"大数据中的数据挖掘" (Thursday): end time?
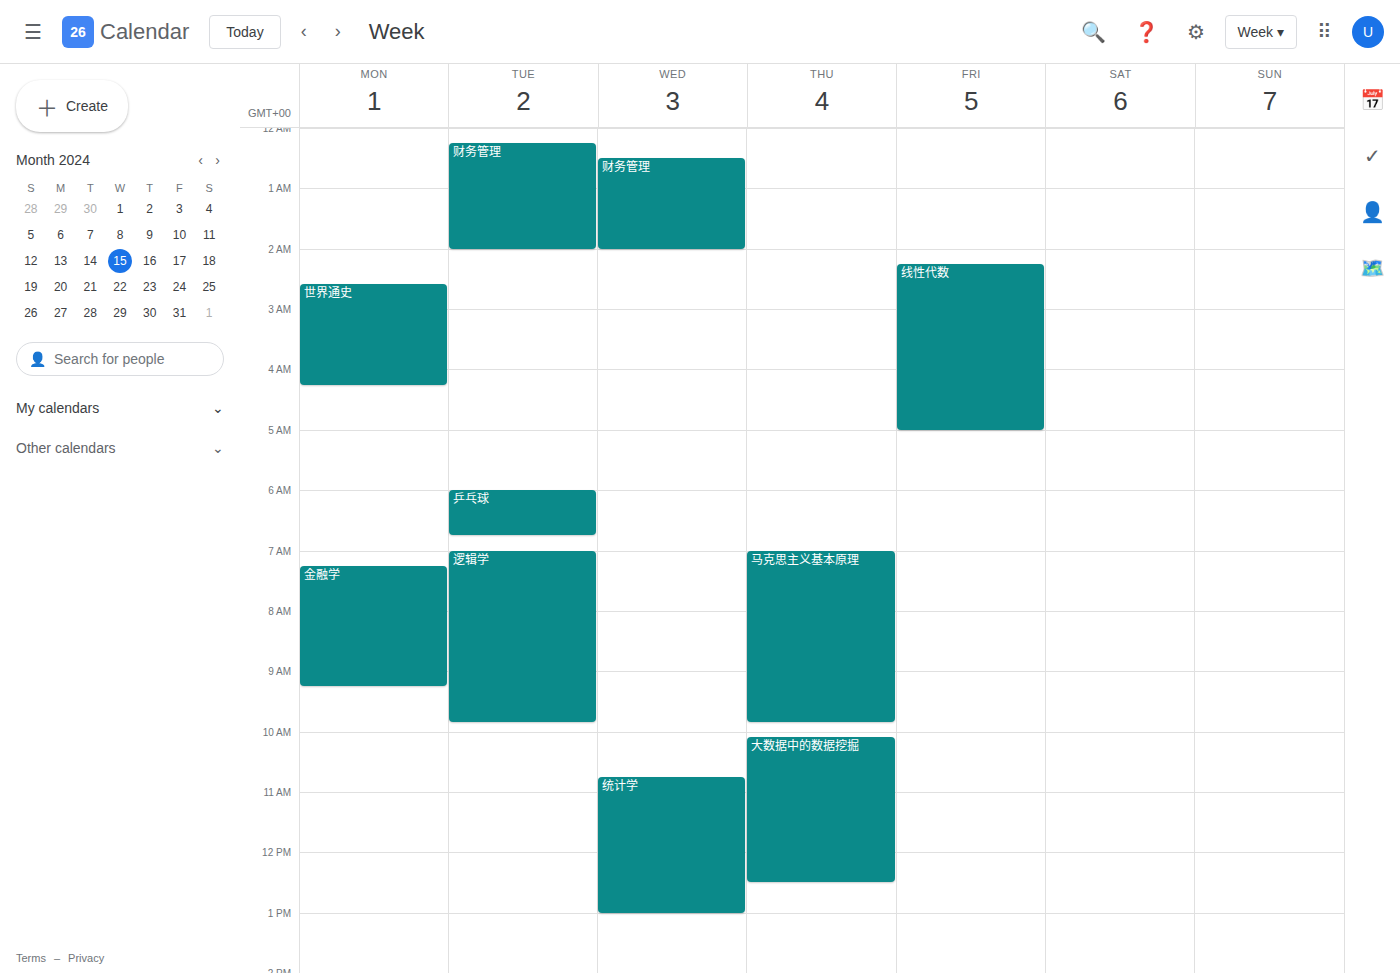
12:30 PM